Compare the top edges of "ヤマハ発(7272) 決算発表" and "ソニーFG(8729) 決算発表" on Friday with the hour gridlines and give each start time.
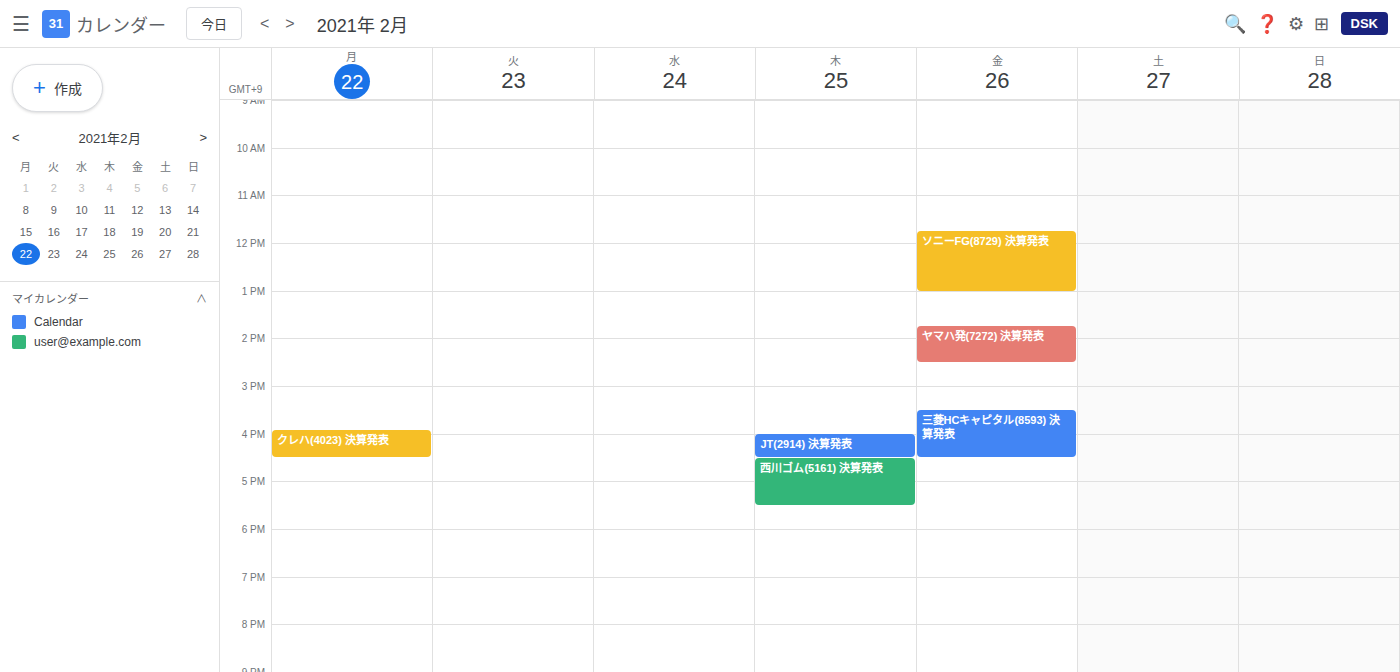
"ヤマハ発(7272) 決算発表": 1:45 PM, neither: three quarters of the way from the 1 PM line to the 2 PM line. "ソニーFG(8729) 決算発表": 11:45 AM, neither: three quarters of the way from the 11 AM line to the 12 PM line.